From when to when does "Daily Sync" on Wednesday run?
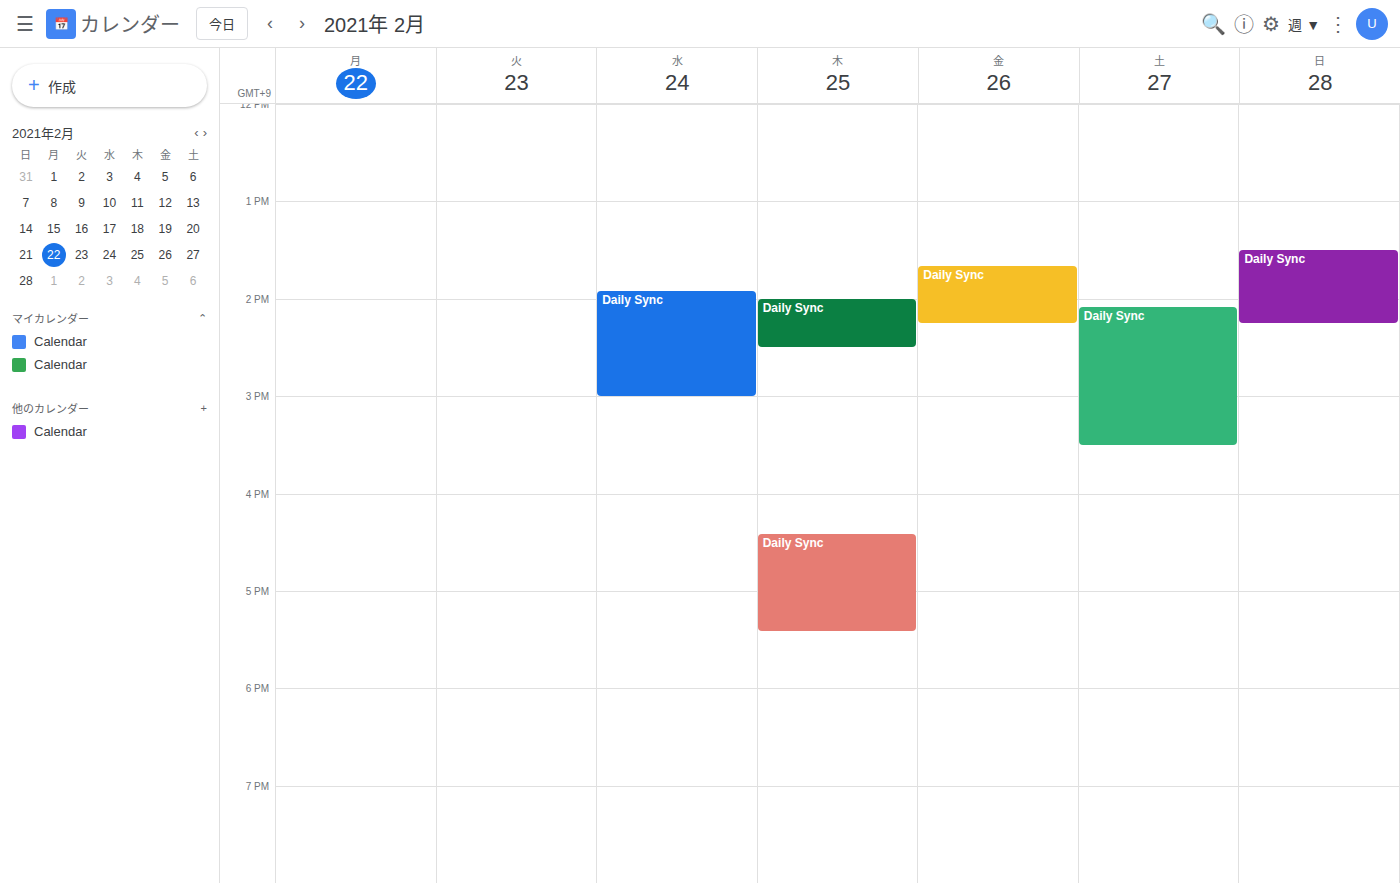
1:55 PM to 3:00 PM